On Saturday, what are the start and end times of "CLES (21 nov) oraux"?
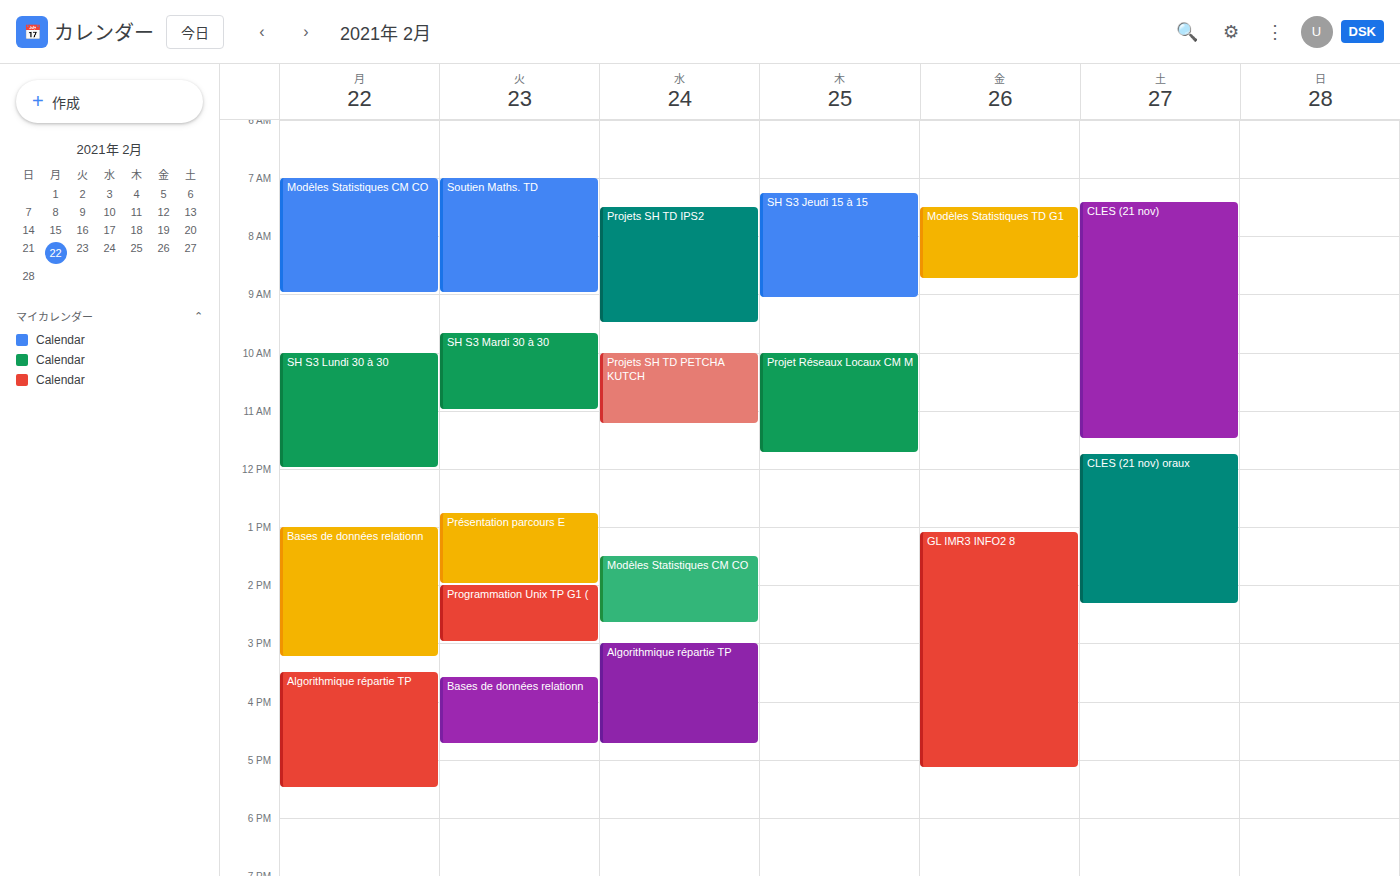
11:45 AM to 2:20 PM